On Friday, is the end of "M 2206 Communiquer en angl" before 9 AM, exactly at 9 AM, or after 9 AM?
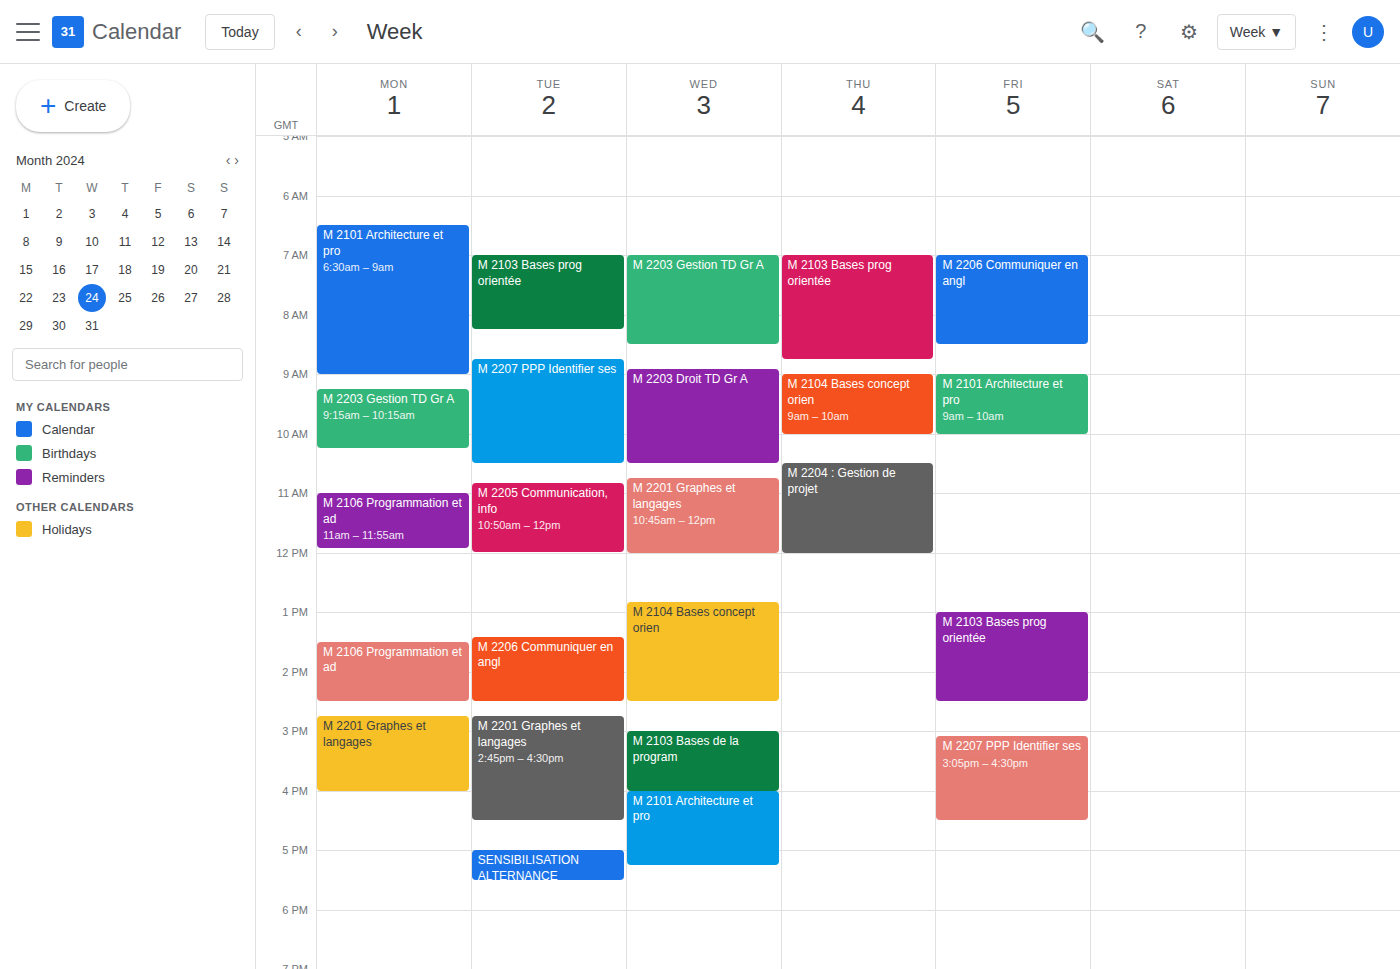
8:30 AM -- before 9 AM, 30 minutes above the 9 AM line.